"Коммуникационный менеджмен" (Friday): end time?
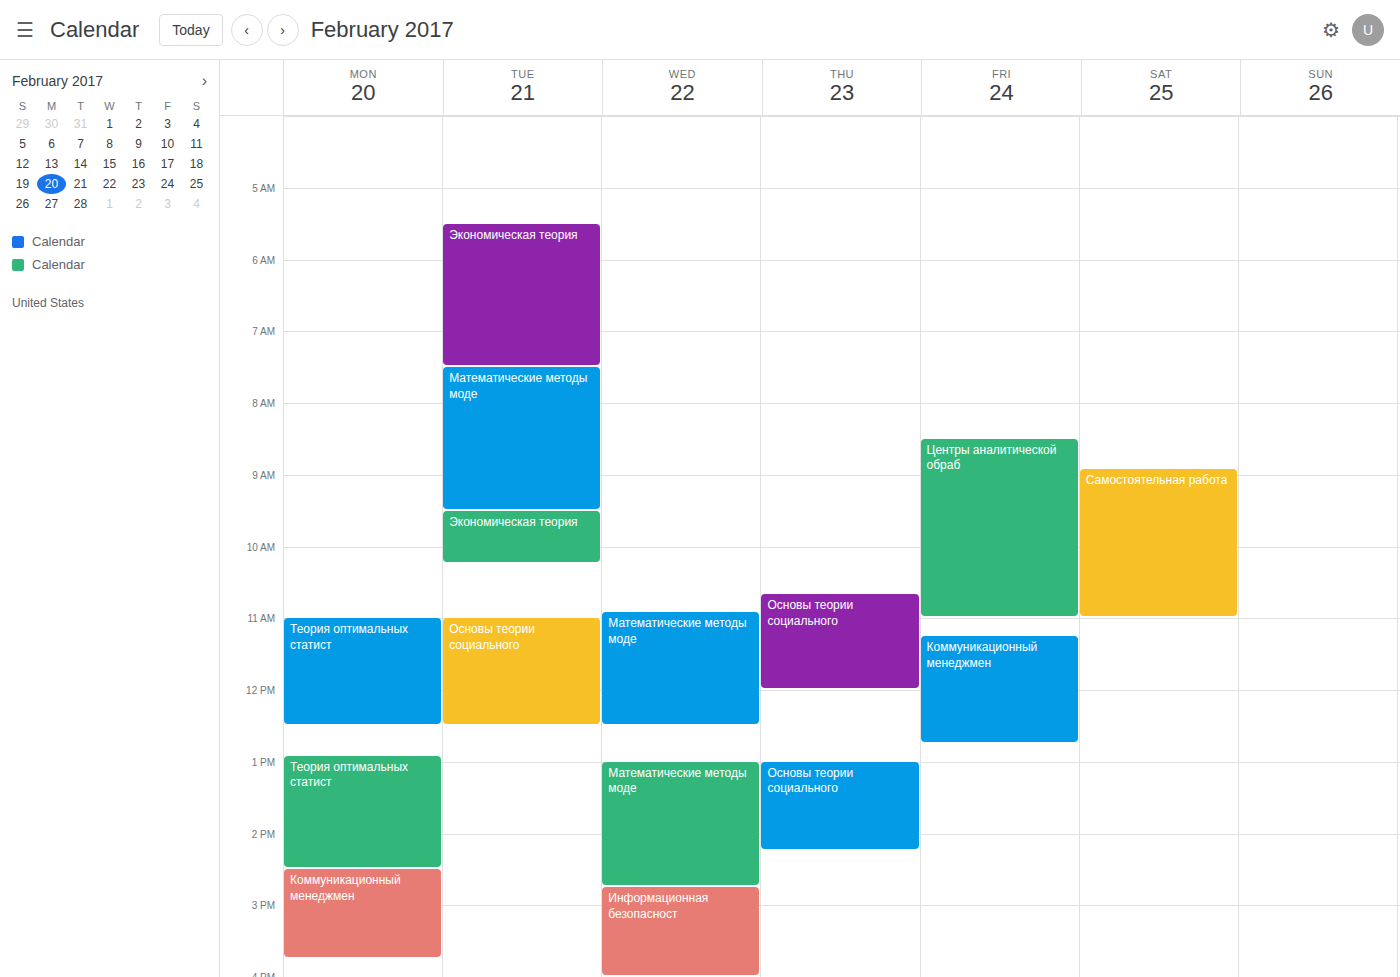
12:45 PM